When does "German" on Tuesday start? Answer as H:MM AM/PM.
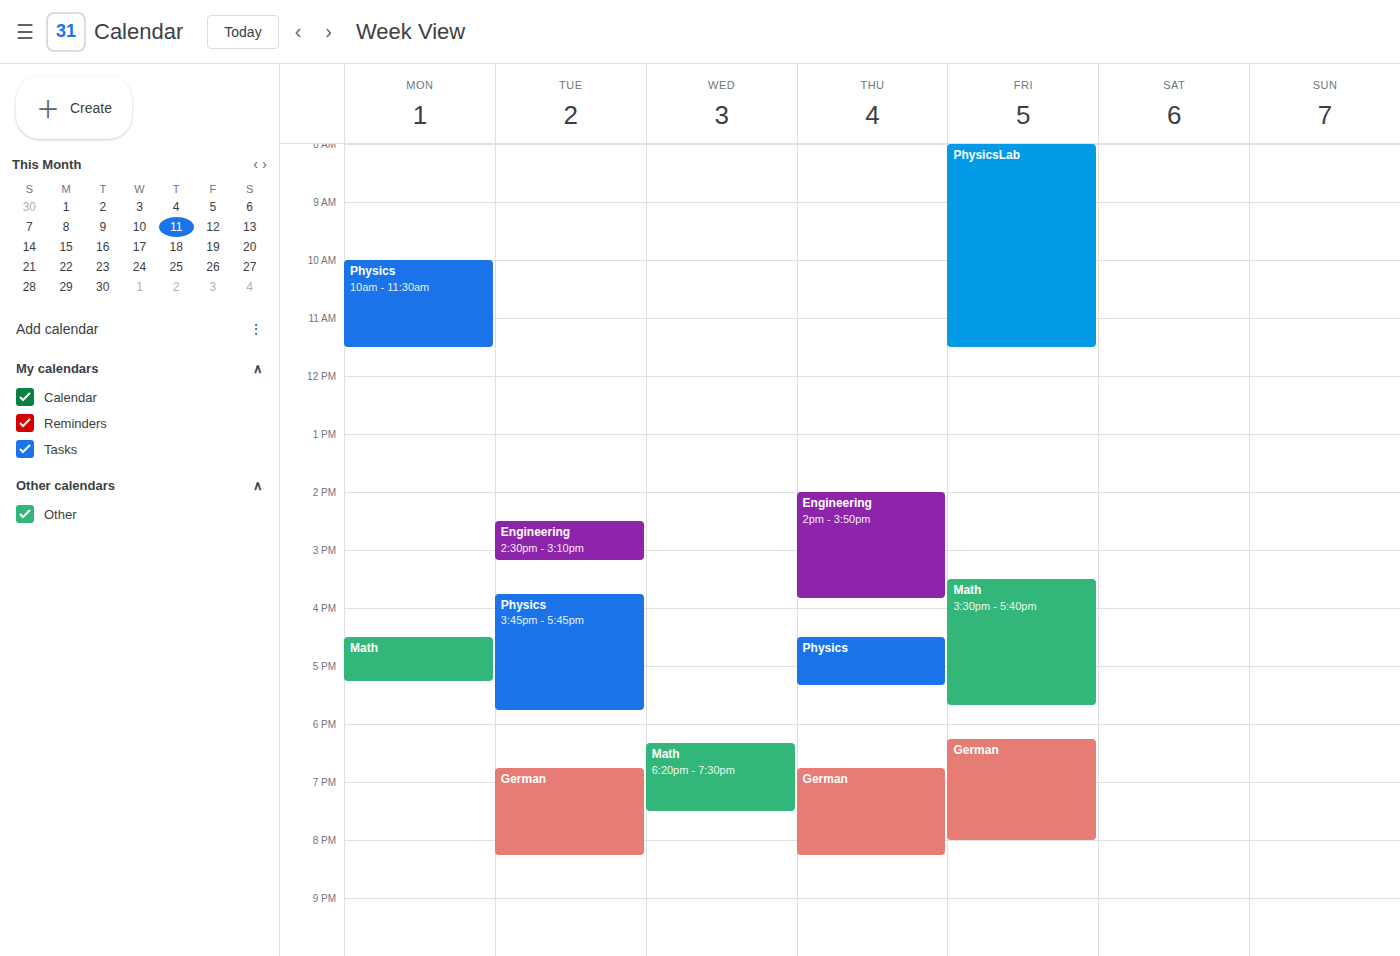
6:45 PM